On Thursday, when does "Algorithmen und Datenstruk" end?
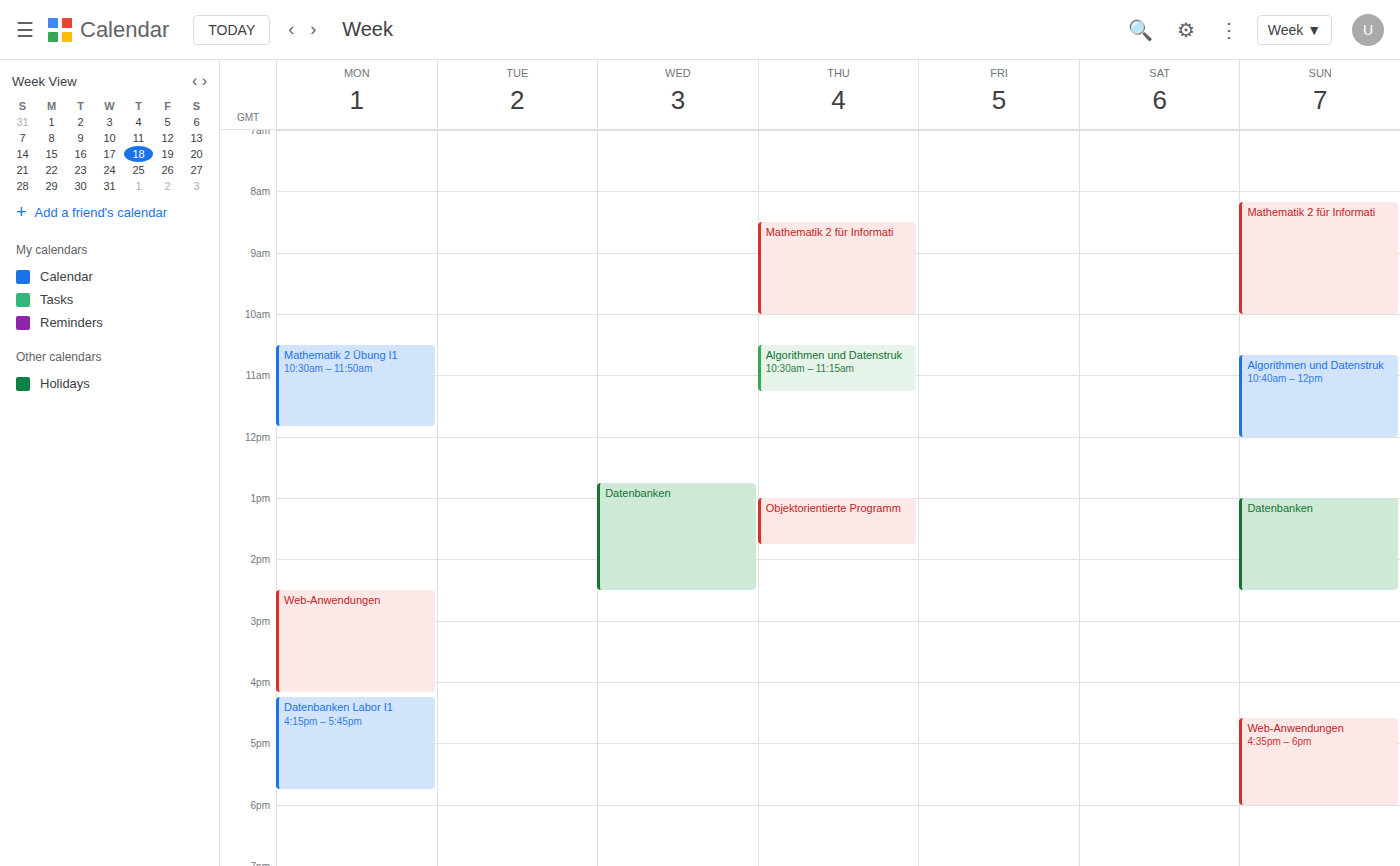
11:15